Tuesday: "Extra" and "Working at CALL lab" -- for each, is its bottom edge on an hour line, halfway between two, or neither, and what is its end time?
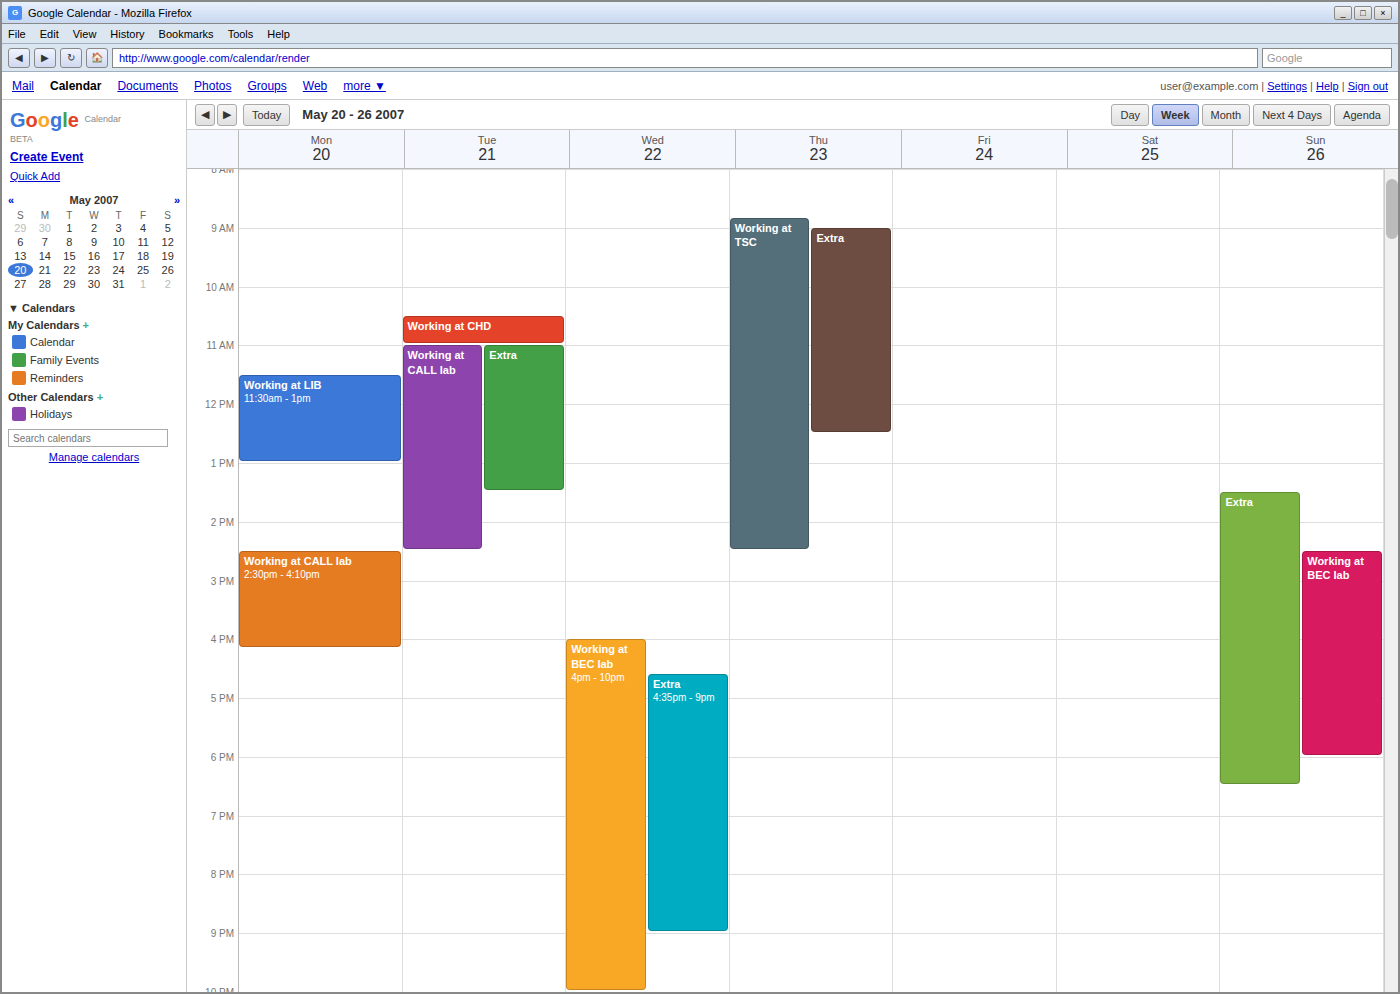
"Extra": 1:30 PM, halfway between the 1 PM and 2 PM lines. "Working at CALL lab": 2:30 PM, halfway between the 2 PM and 3 PM lines.